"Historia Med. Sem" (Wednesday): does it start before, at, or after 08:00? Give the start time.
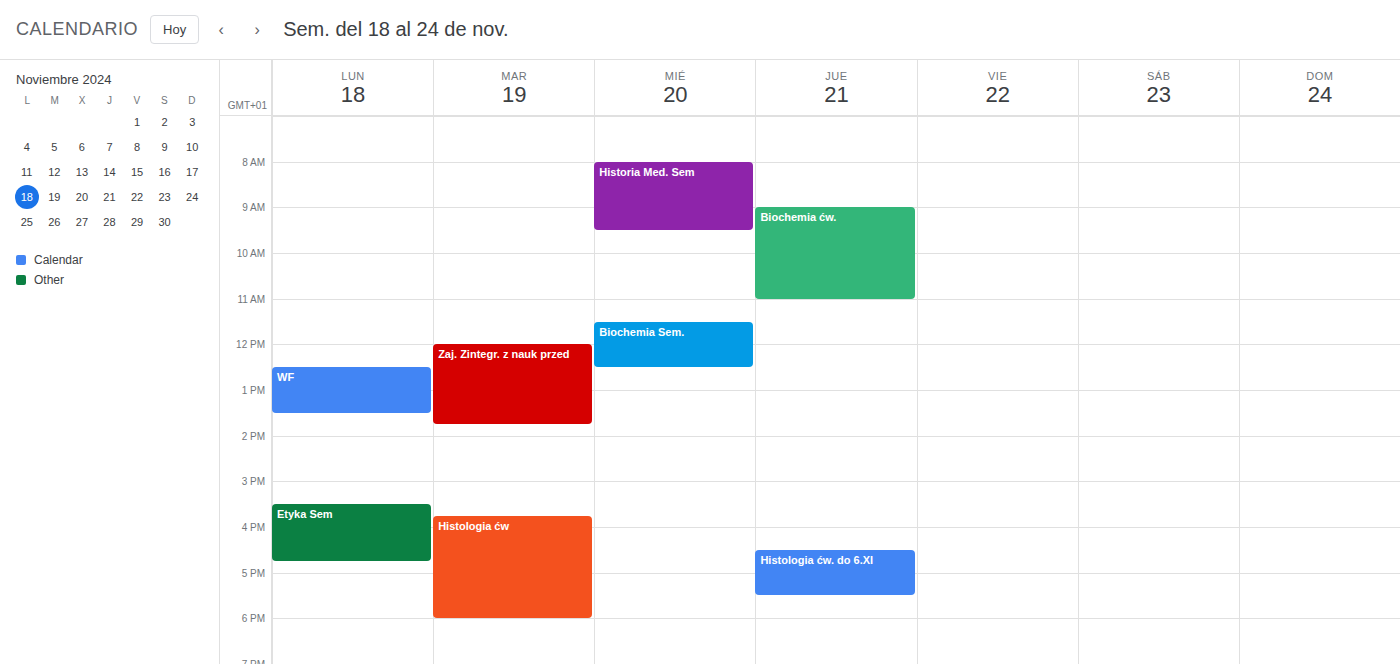
08:00 -- exactly at 08:00, on the 08:00 line.